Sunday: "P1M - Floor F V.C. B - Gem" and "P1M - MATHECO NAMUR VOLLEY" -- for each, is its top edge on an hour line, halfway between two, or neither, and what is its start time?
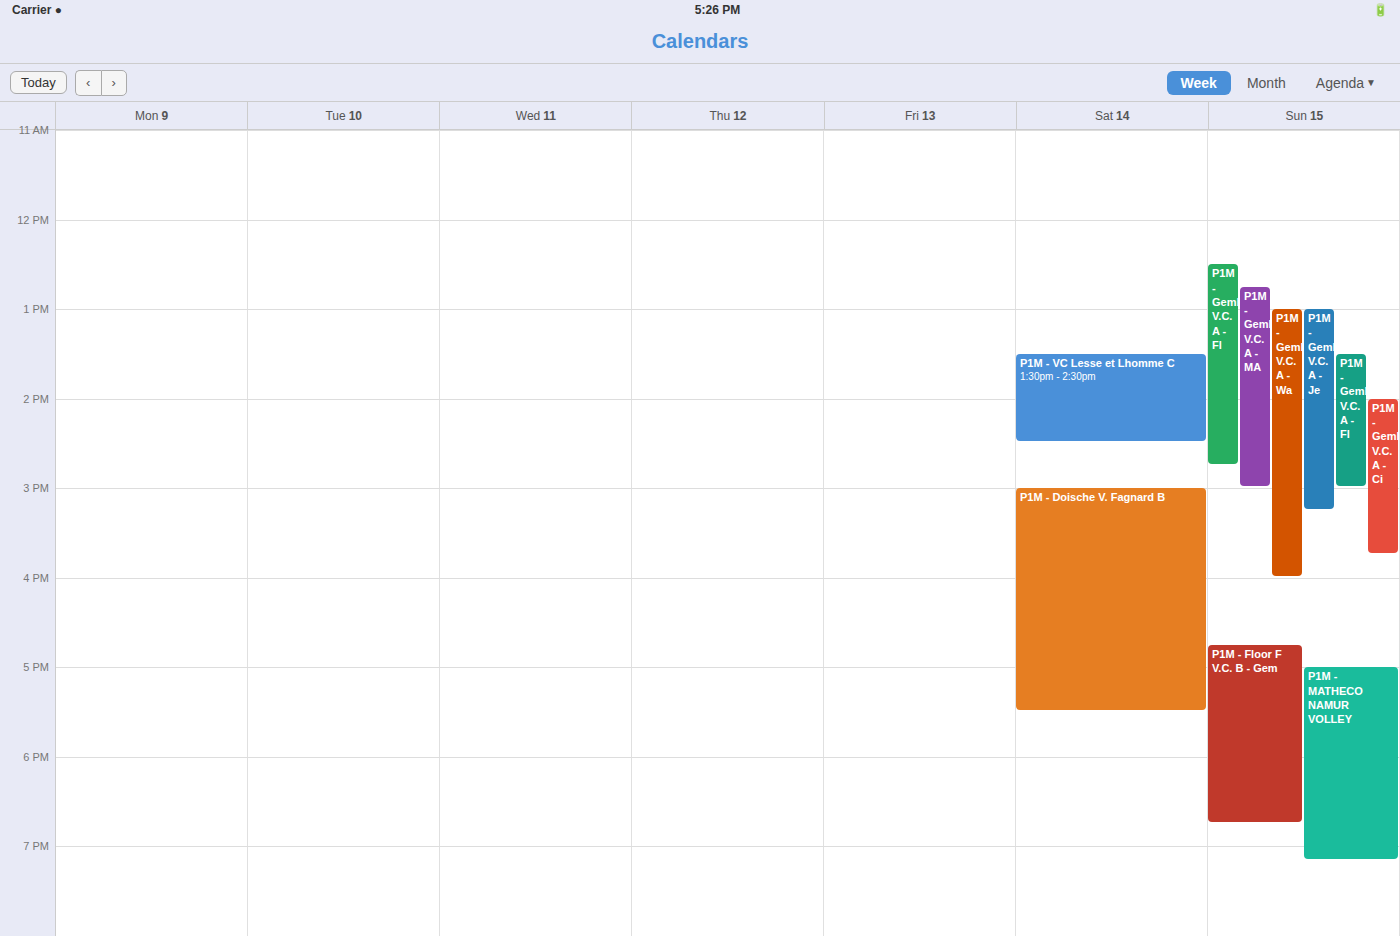
"P1M - Floor F V.C. B - Gem": 4:45 PM, neither: three quarters of the way from the 4 PM line to the 5 PM line. "P1M - MATHECO NAMUR VOLLEY": 5:00 PM, exactly on the 5 PM line.